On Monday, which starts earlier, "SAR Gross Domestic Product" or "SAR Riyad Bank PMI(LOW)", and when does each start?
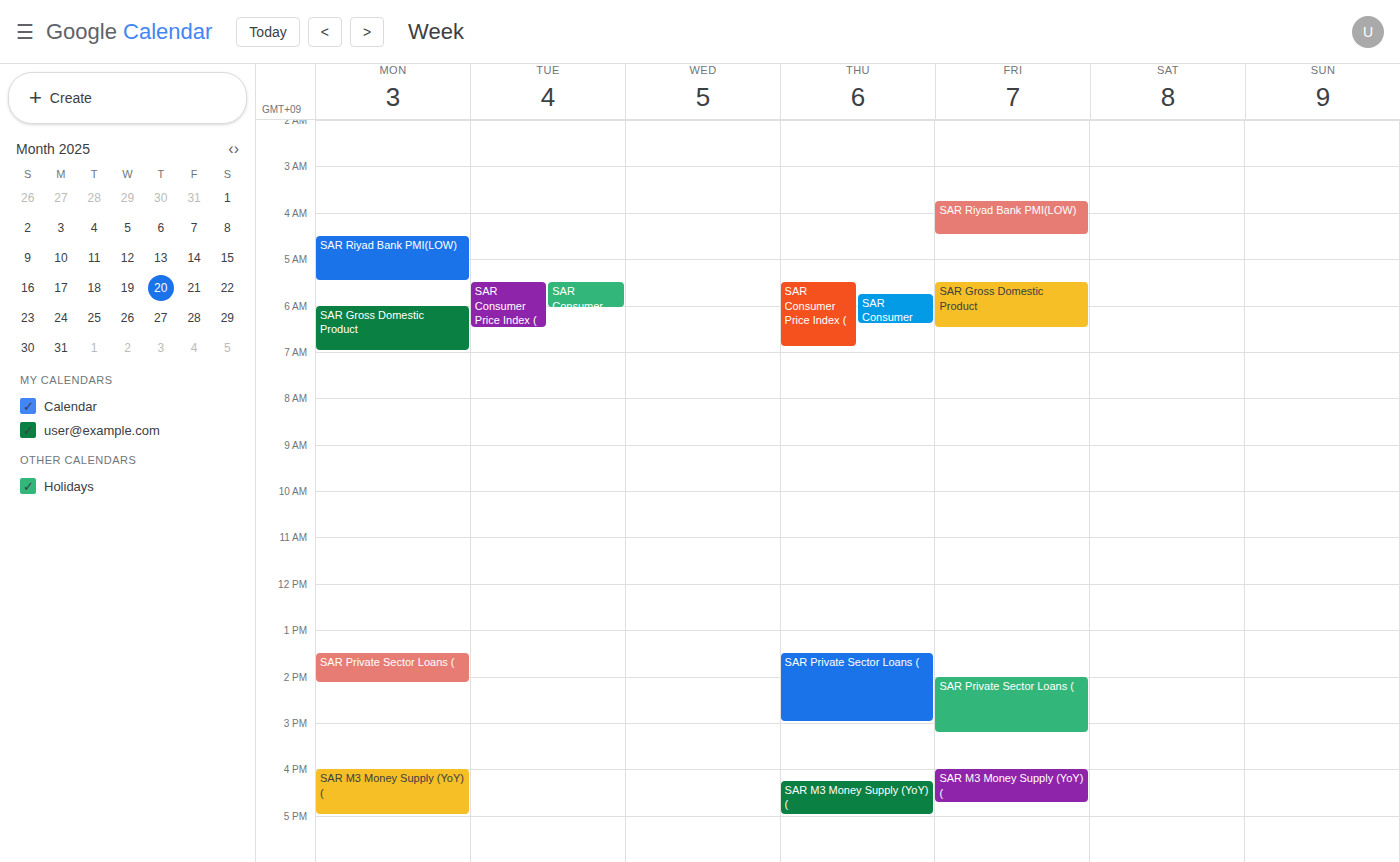
"SAR Riyad Bank PMI(LOW)" 4:30 AM; "SAR Gross Domestic Product" 6:00 AM.